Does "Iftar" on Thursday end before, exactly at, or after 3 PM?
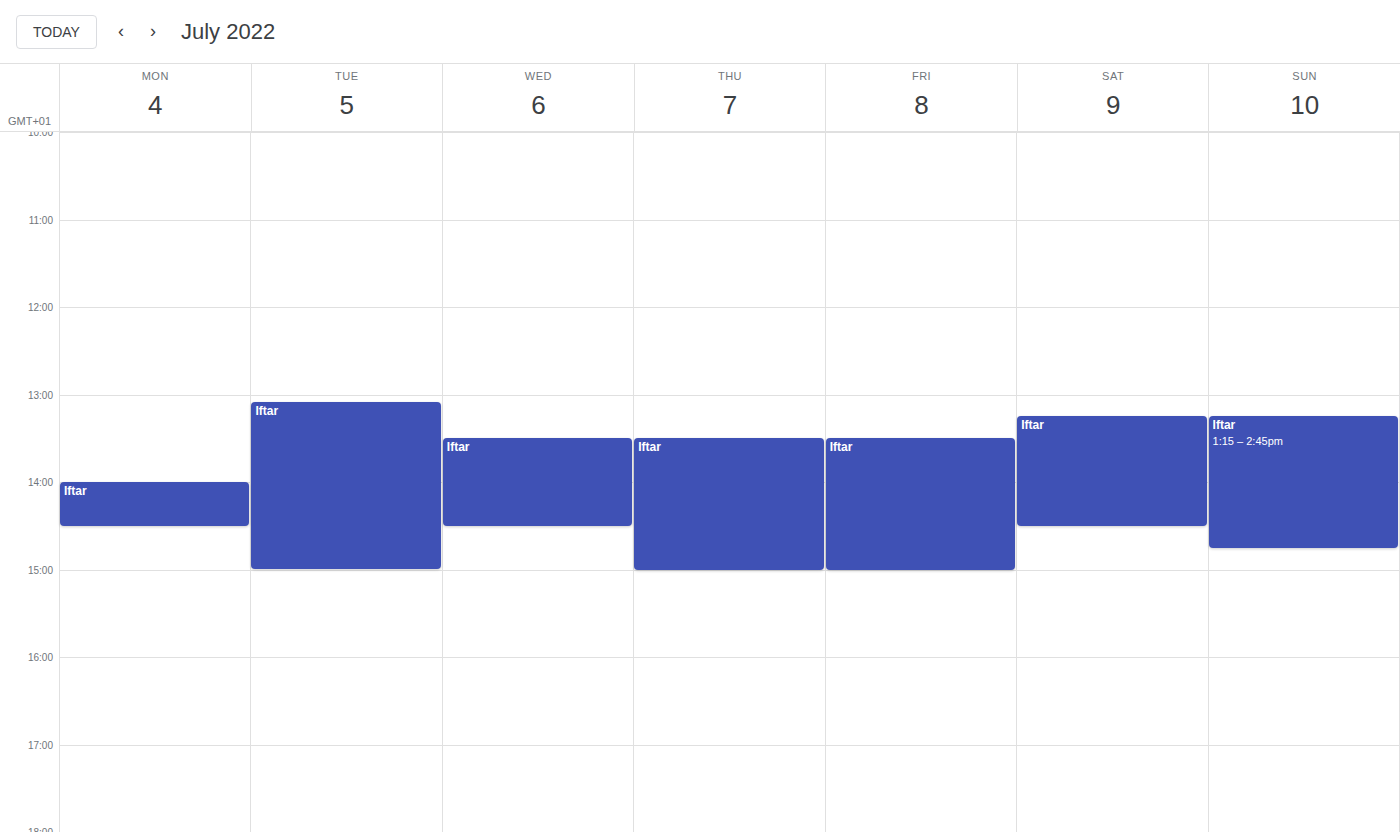
3:00 PM -- exactly at 3 PM, on the 3 PM line.